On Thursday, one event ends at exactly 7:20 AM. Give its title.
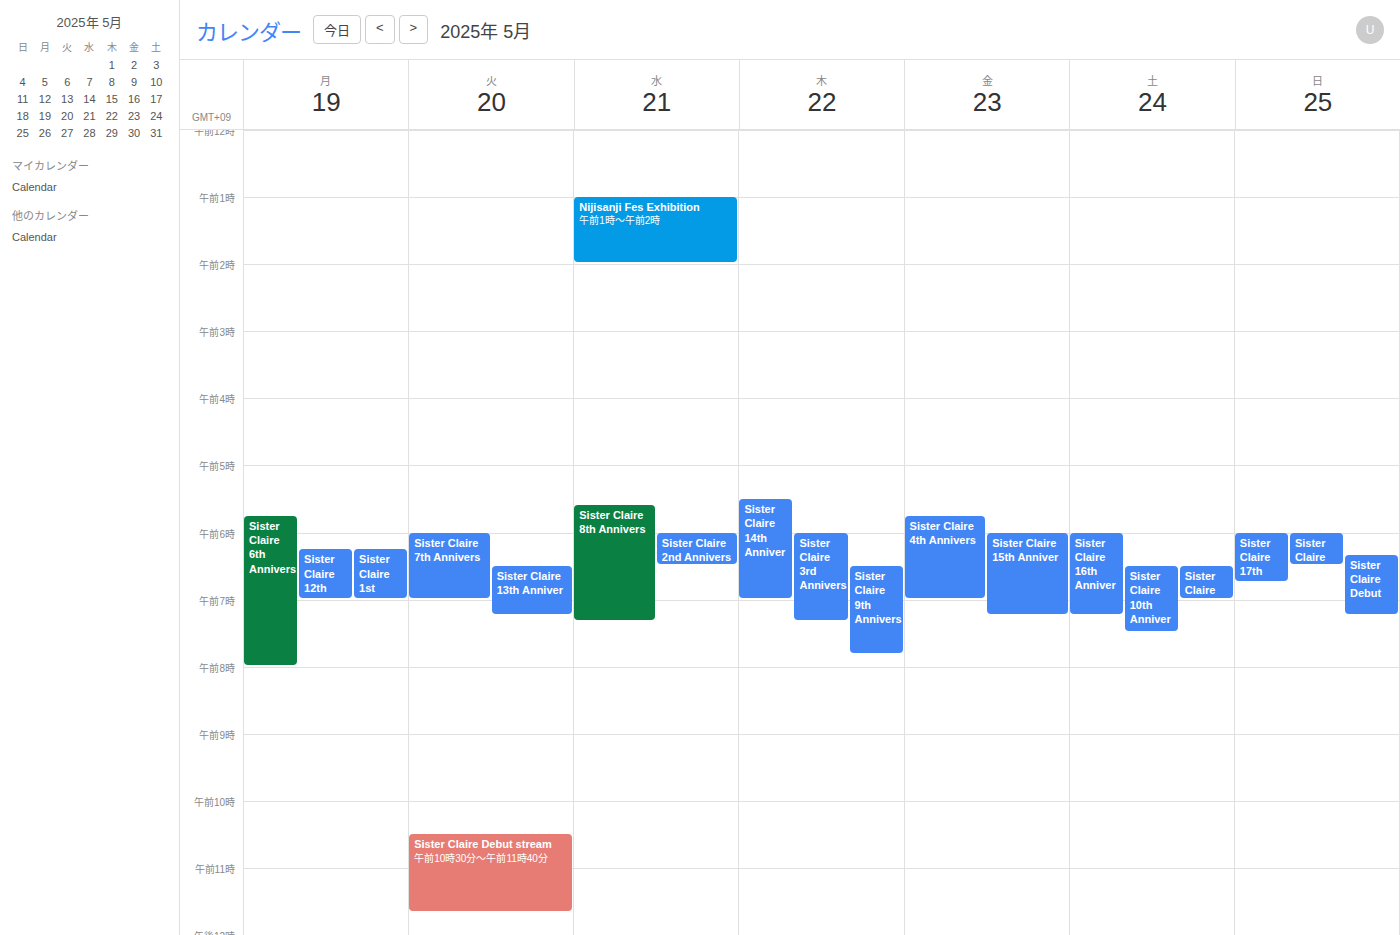
"Sister Claire 3rd Annivers"